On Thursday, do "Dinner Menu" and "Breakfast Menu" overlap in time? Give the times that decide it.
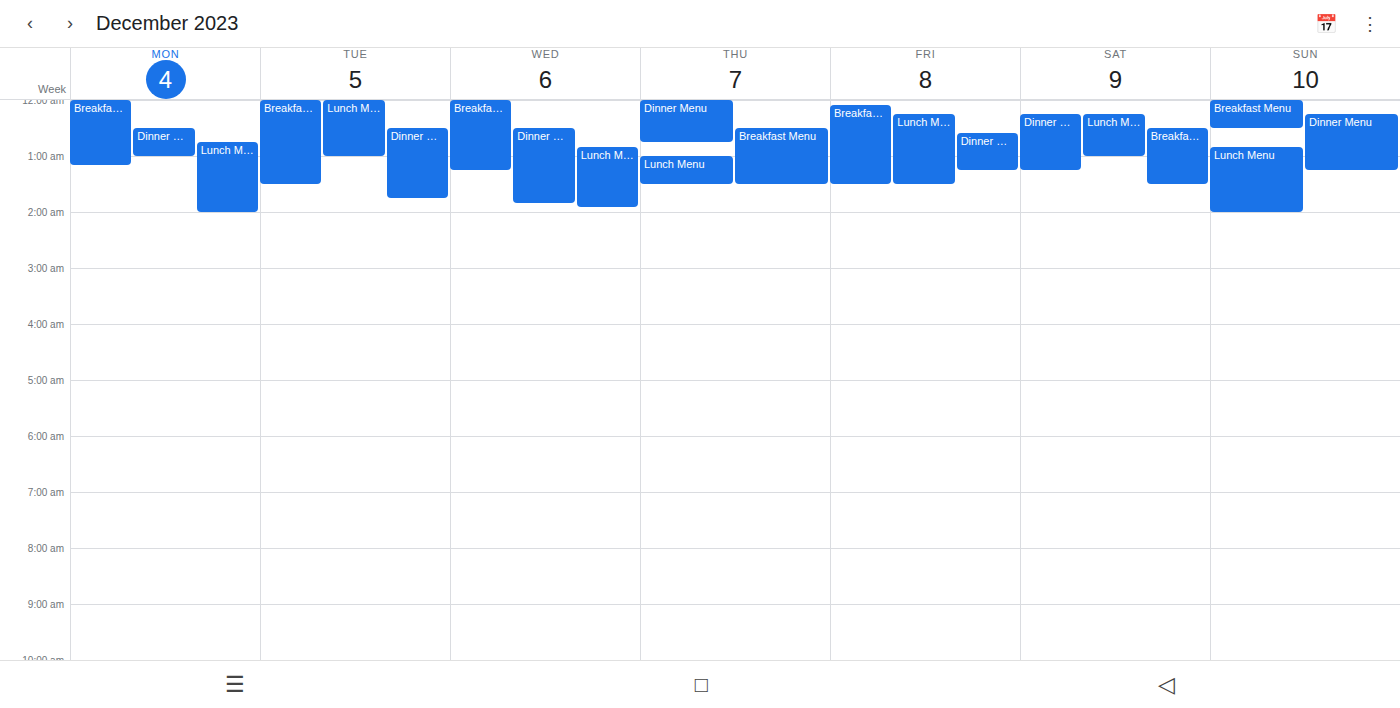
"Breakfast Menu" starts at 12:30 AM, before "Dinner Menu" ends at 12:45 AM -- they overlap.